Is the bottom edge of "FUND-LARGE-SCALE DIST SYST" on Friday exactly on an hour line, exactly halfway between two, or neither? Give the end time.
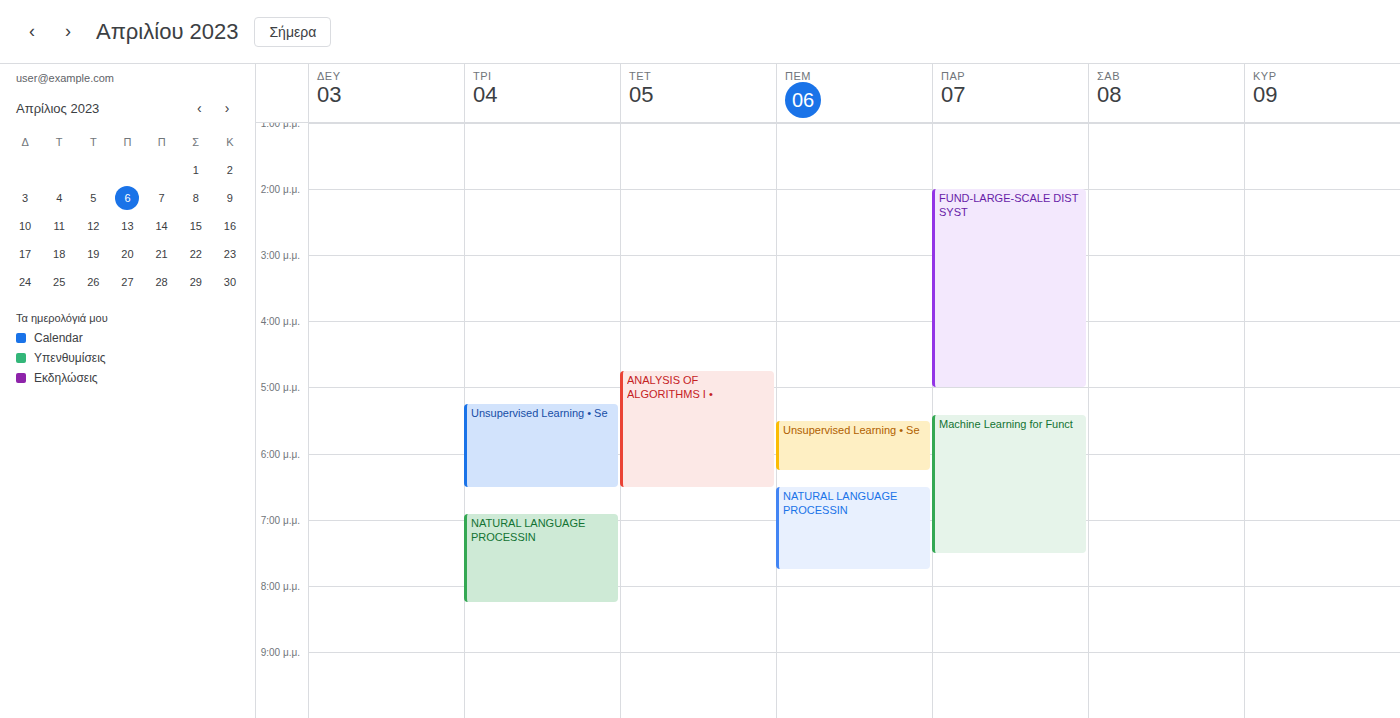
5:00 PM -- exactly on the 5 PM line.